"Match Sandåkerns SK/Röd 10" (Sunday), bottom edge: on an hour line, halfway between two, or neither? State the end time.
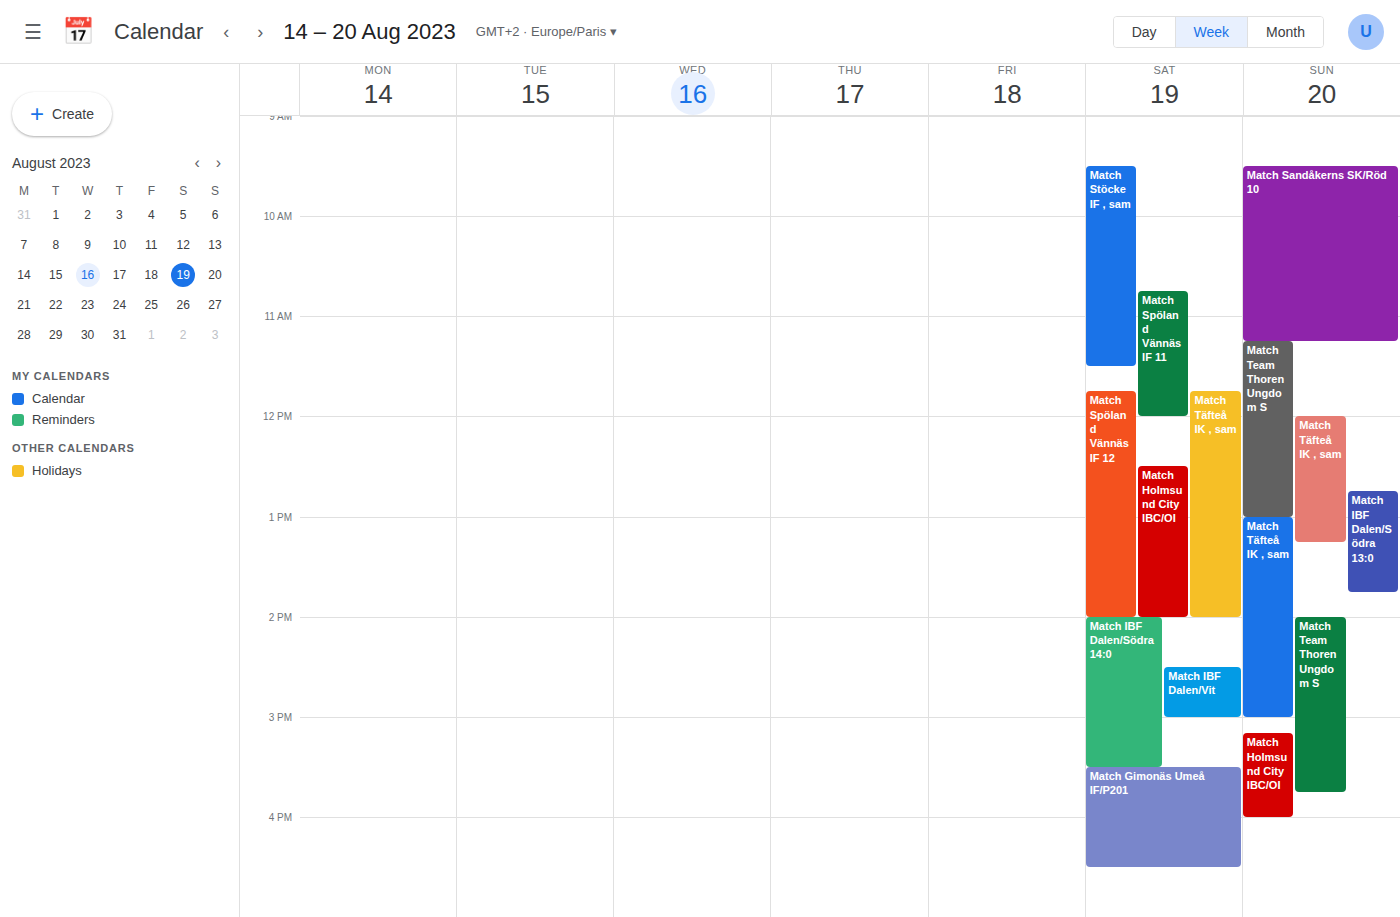
11:15 AM -- neither: a quarter of the way from the 11 AM line to the 12 PM line.